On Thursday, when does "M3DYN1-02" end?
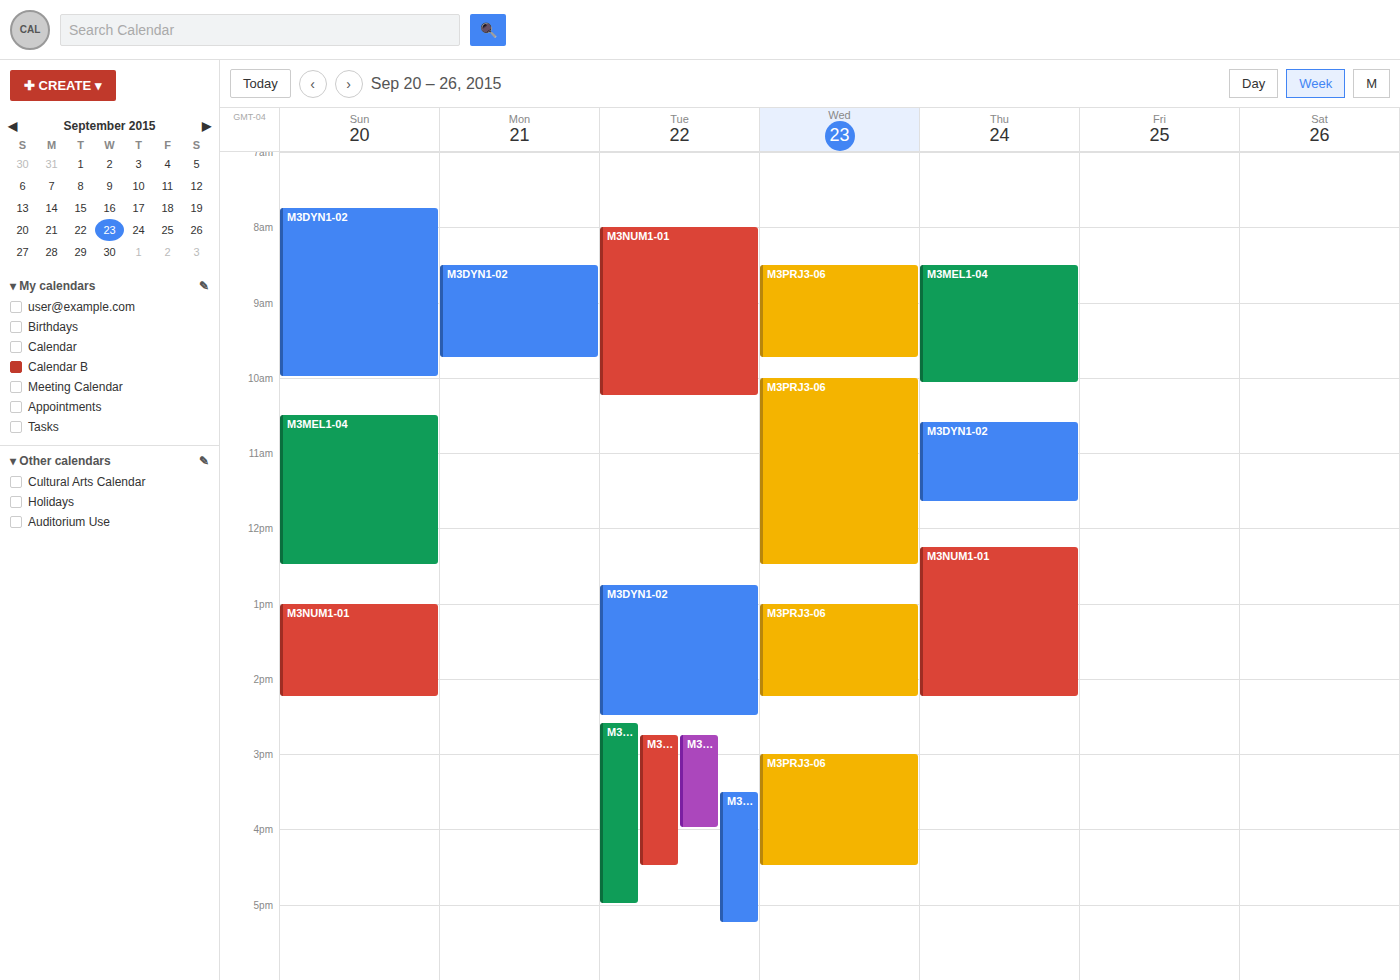
11:40 AM